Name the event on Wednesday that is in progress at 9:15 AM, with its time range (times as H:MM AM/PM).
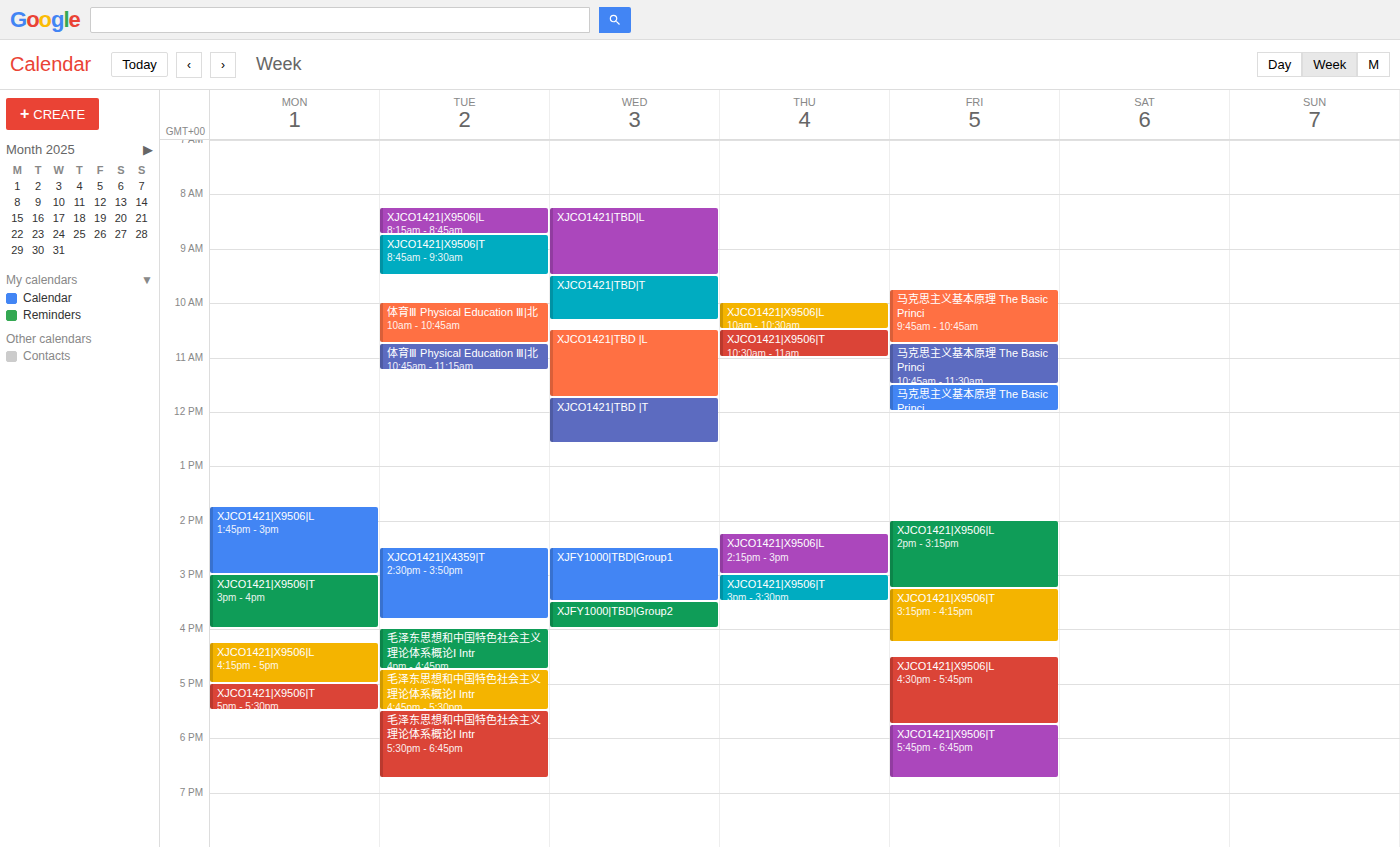
"XJCO1421|TBD|L", 8:15 AM to 9:30 AM